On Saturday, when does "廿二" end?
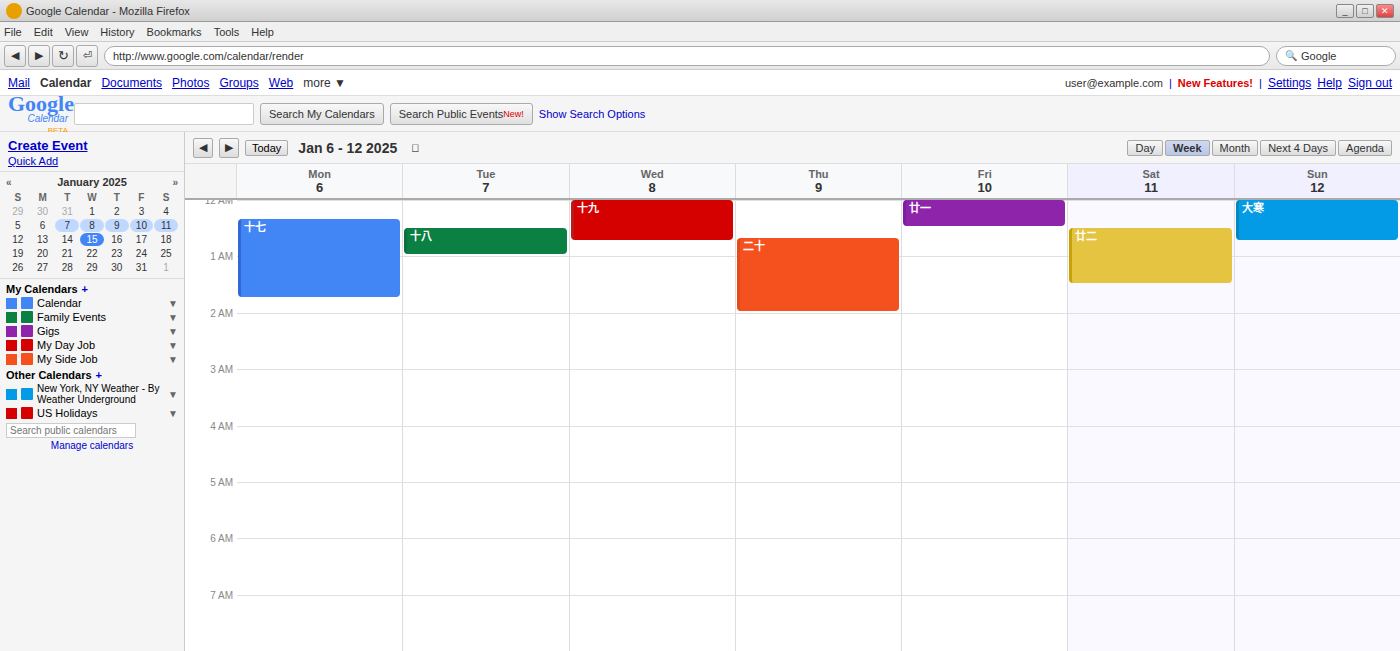
1:30 AM